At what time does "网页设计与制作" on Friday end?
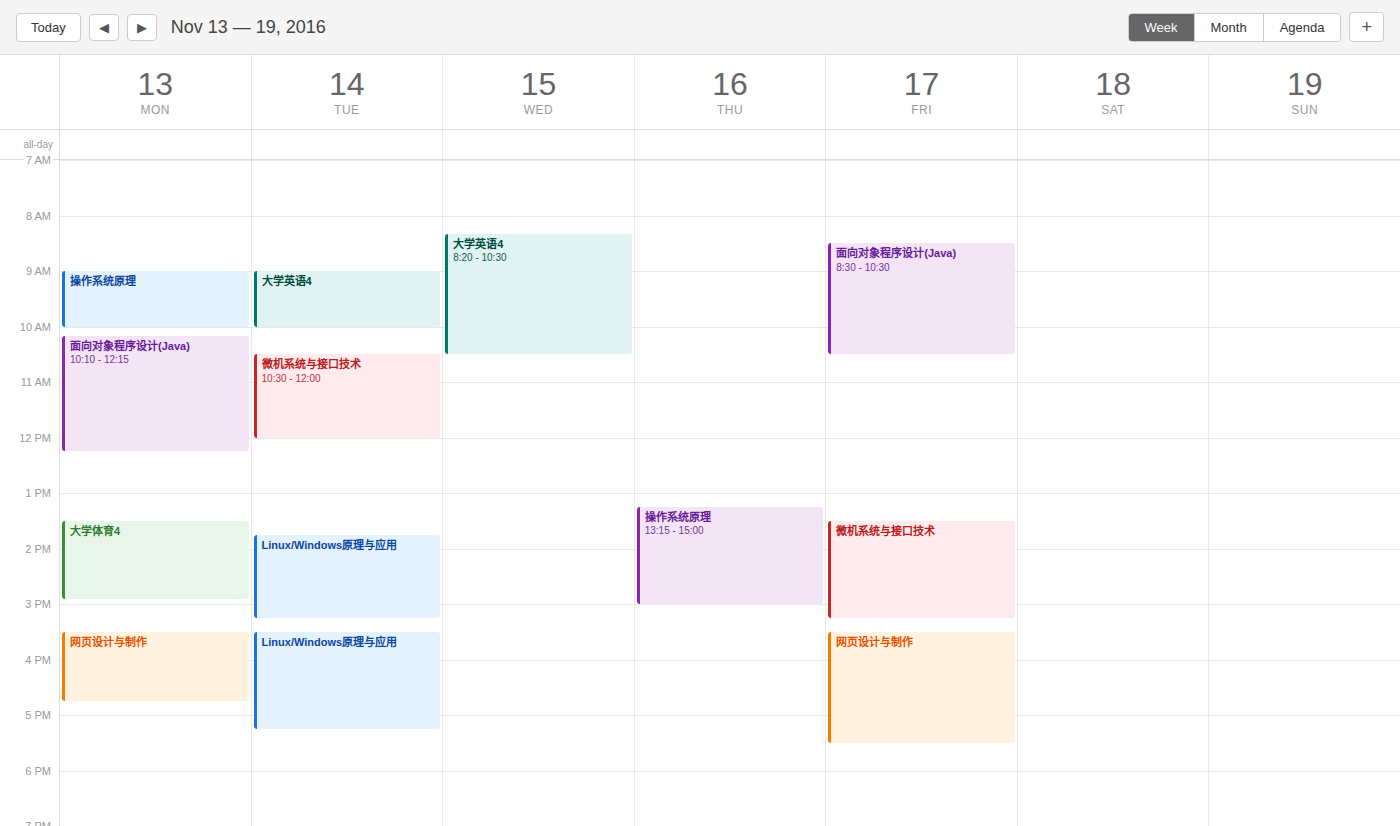
5:30 PM